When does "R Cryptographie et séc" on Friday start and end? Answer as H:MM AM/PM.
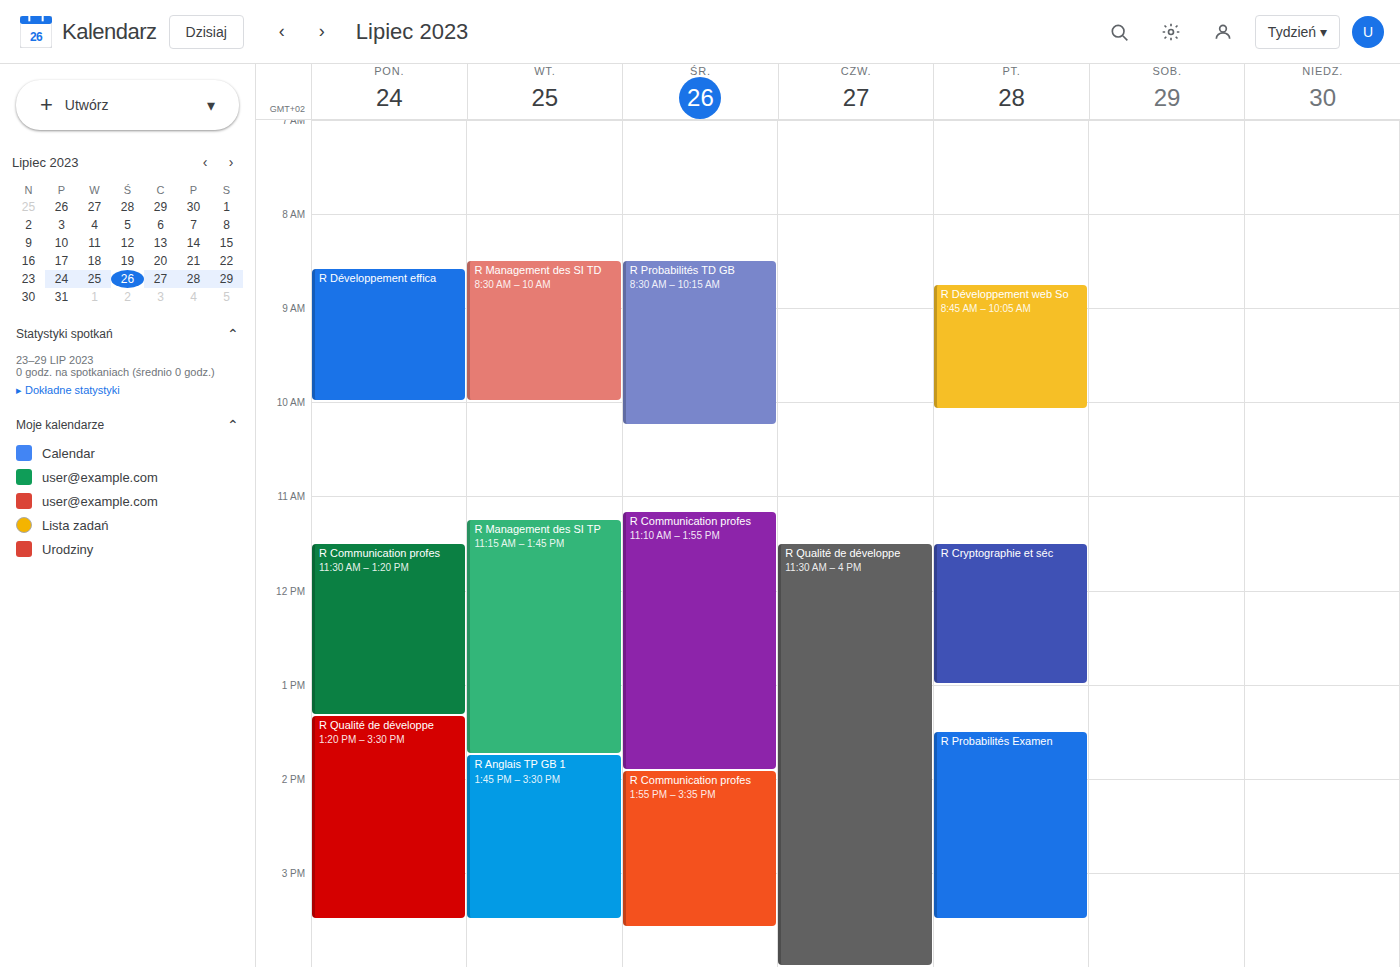
11:30 AM to 1:00 PM